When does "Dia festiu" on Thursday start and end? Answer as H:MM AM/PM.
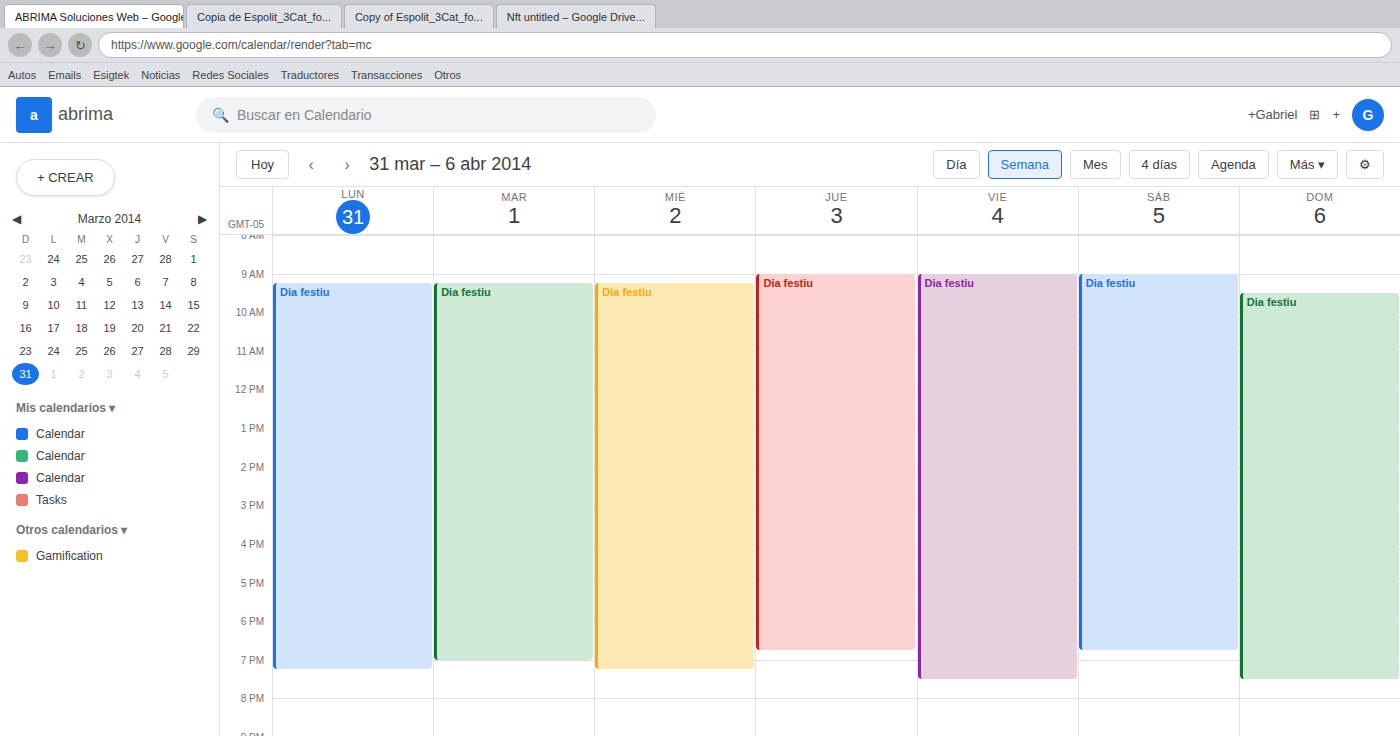
9:00 AM to 6:45 PM